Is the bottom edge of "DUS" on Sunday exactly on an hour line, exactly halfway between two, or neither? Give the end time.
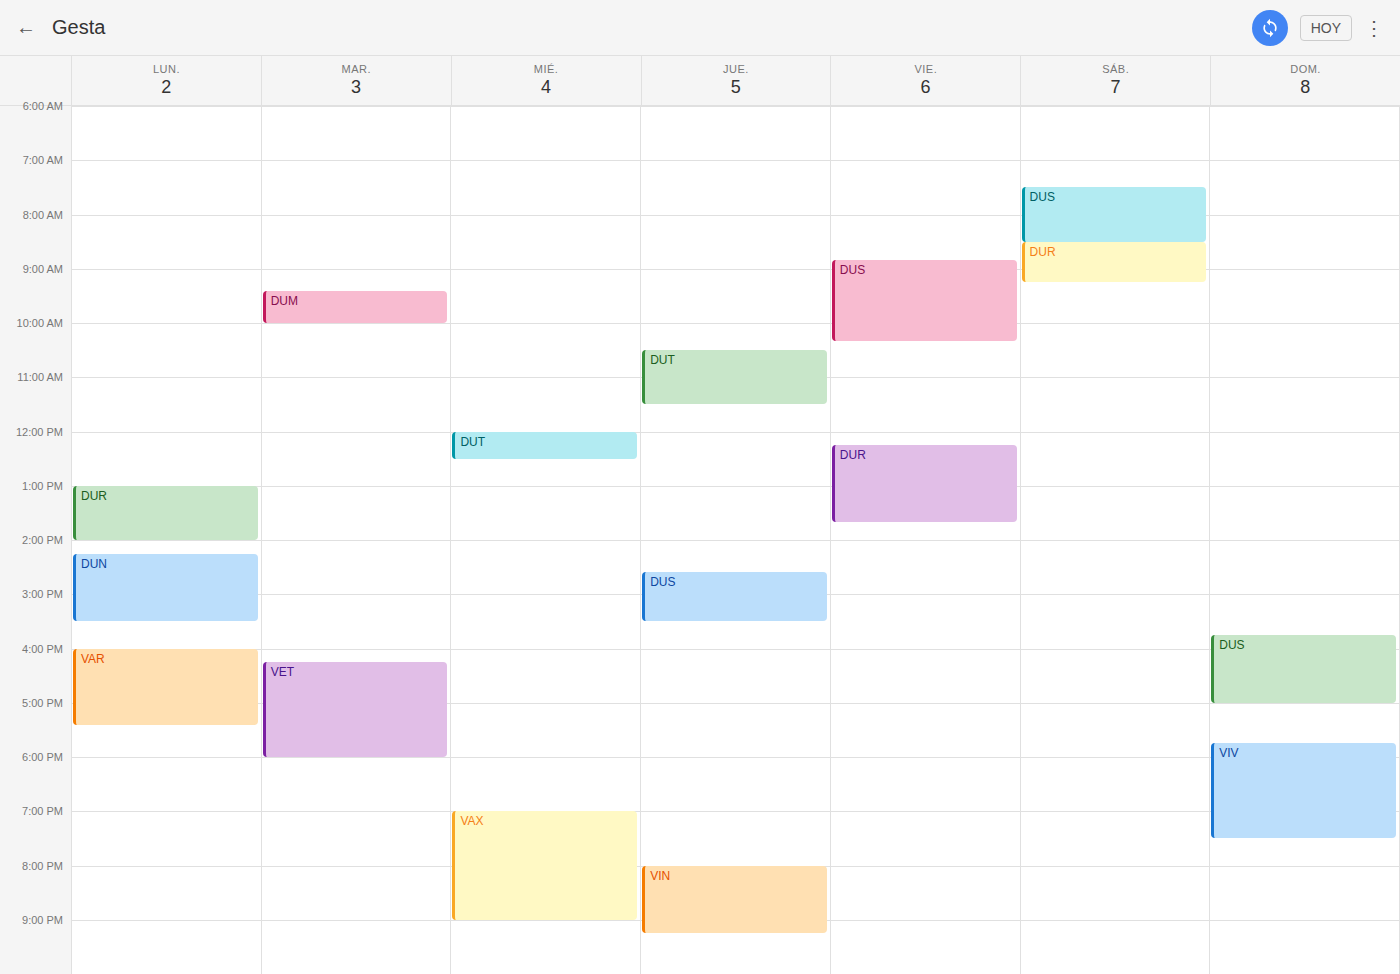
17:00 -- exactly on the 17:00 line.